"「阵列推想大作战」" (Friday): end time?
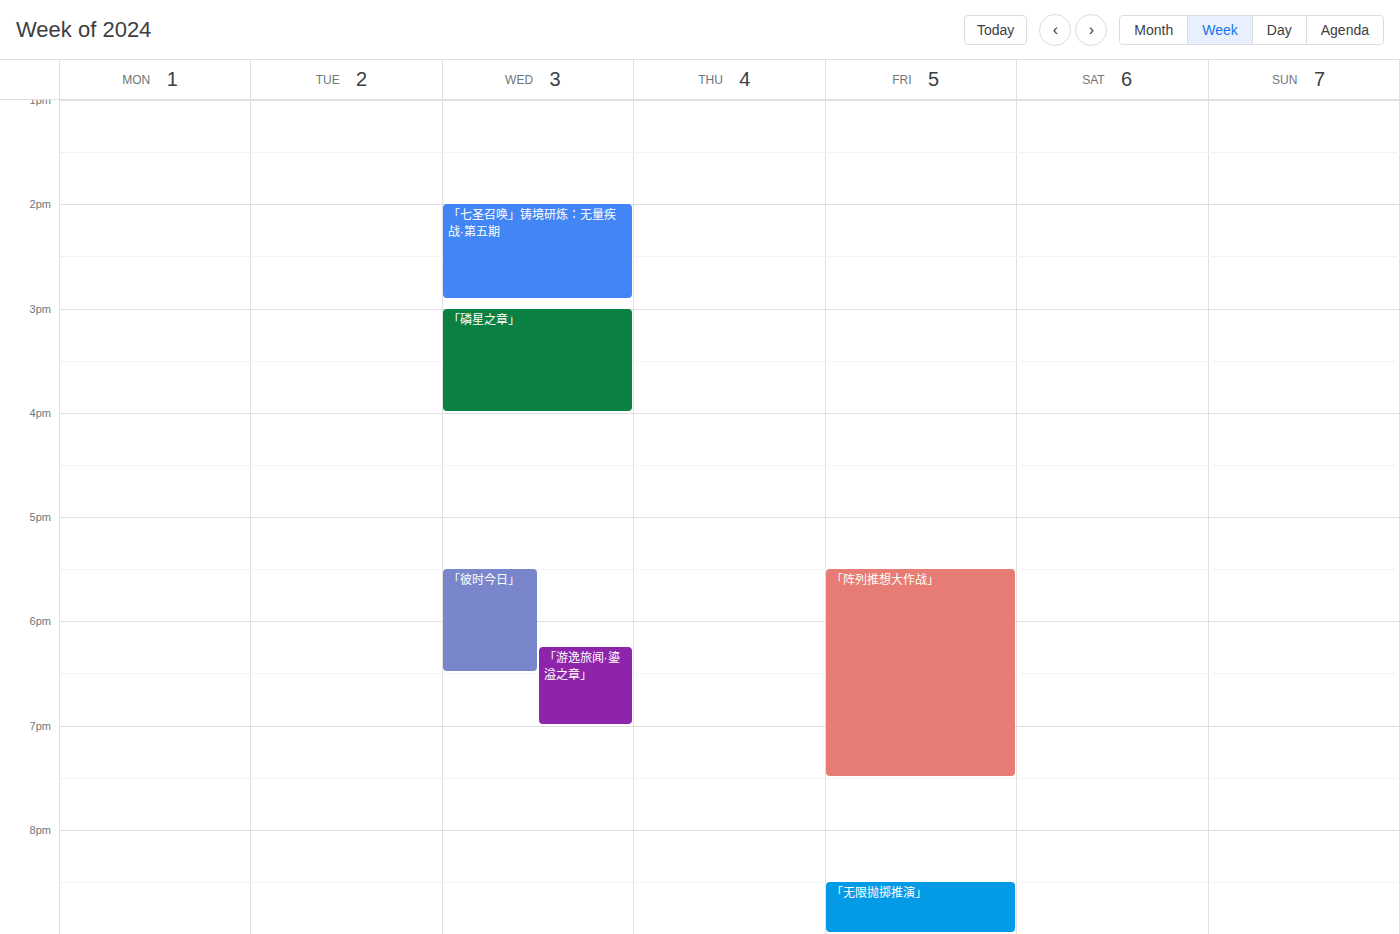
7:30 PM